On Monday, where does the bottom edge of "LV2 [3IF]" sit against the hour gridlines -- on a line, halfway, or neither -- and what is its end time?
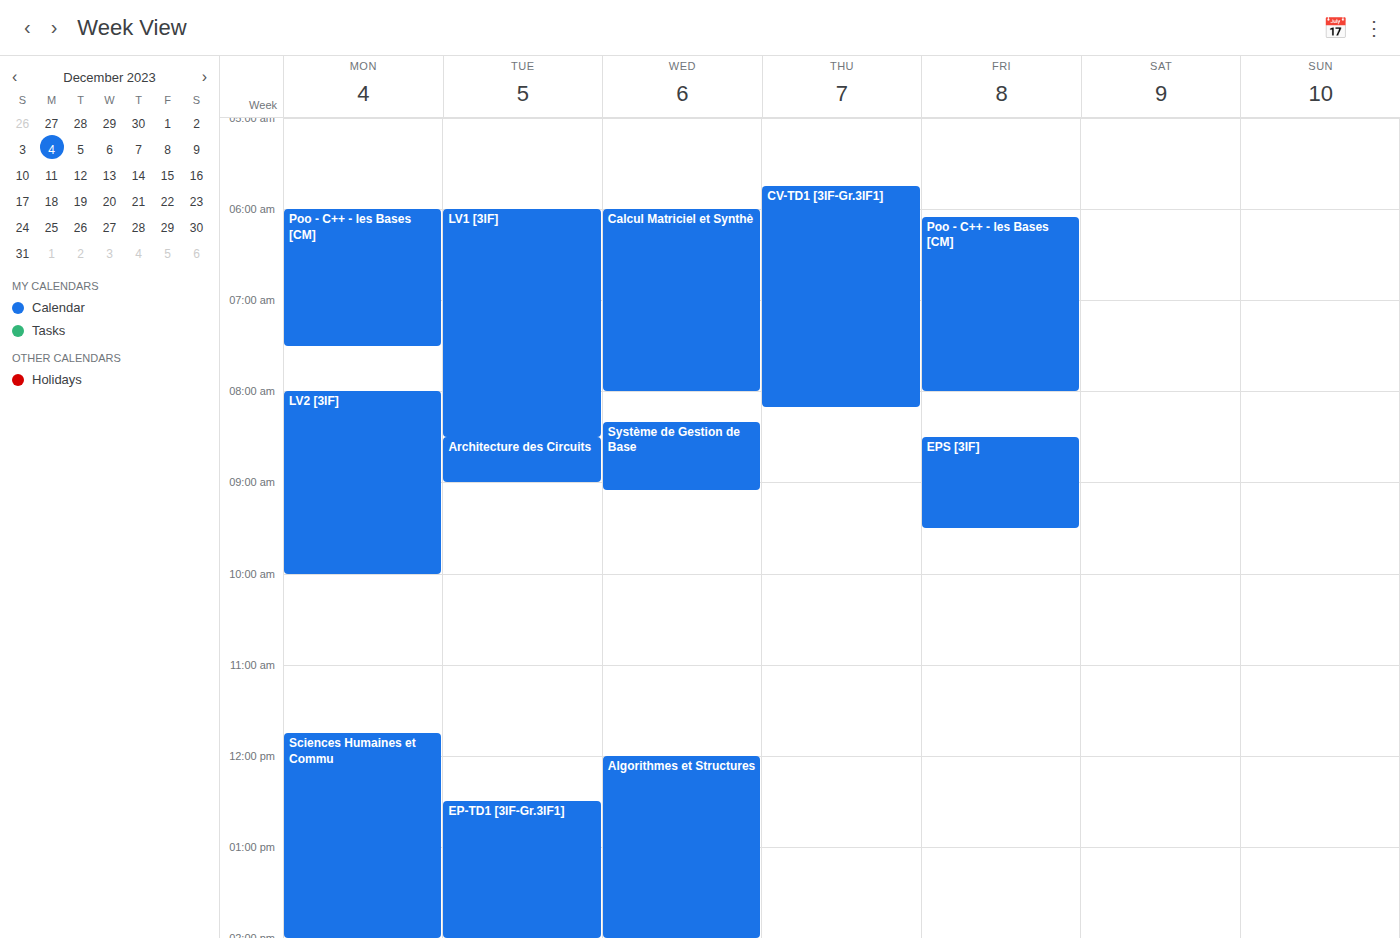
10:00 AM -- exactly on the 10 AM line.